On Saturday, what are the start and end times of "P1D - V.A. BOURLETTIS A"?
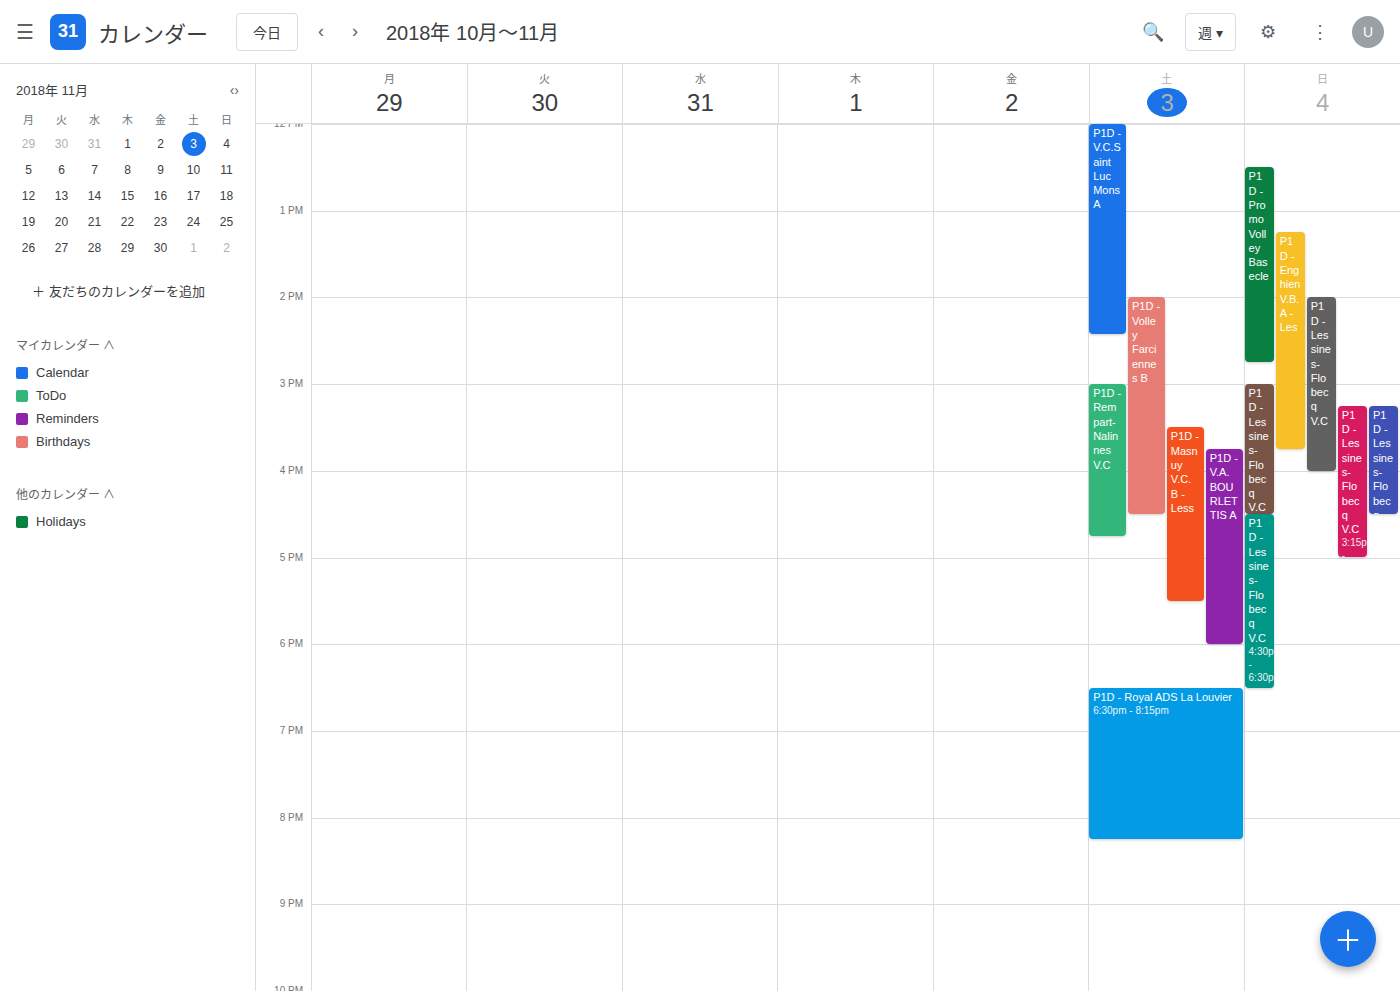
3:45 PM to 6:00 PM